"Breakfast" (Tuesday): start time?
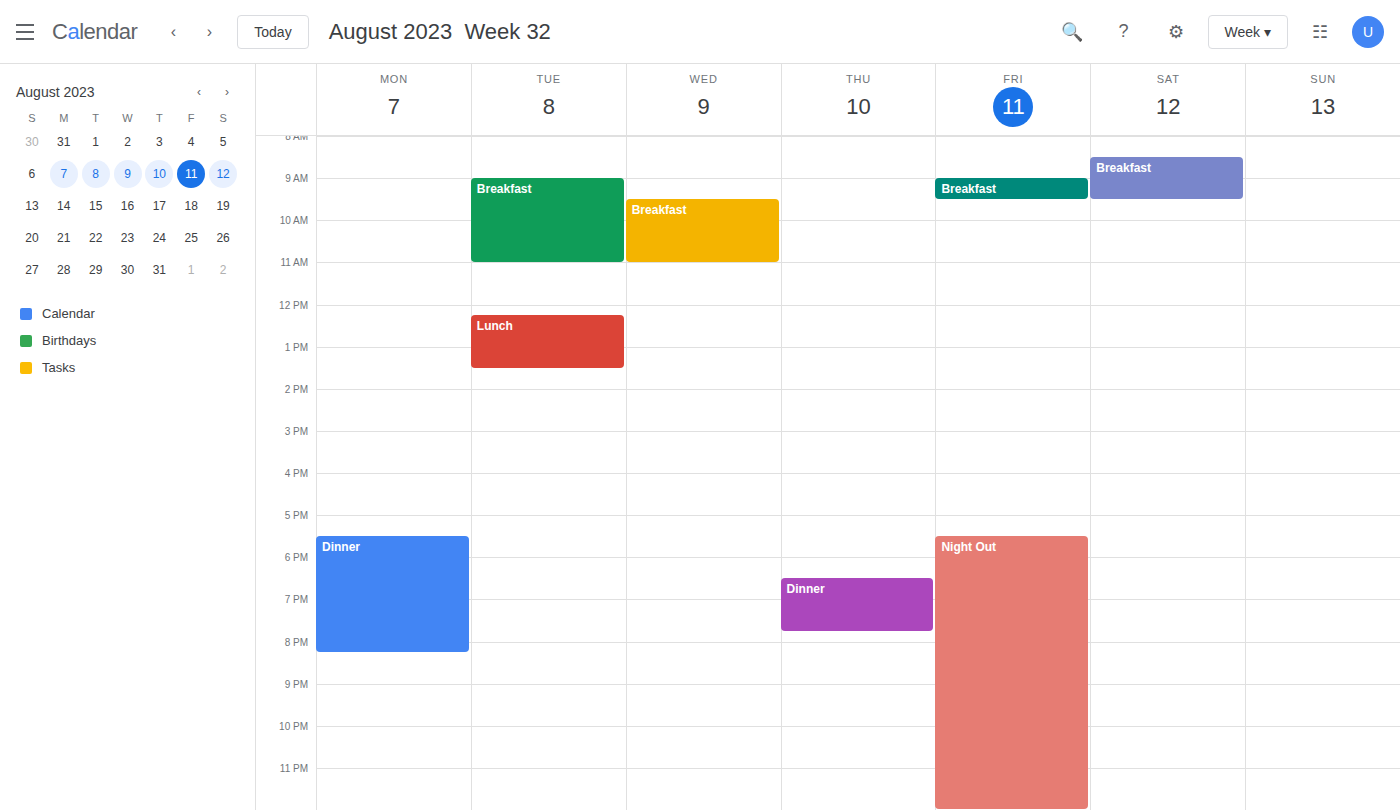
9:00 AM